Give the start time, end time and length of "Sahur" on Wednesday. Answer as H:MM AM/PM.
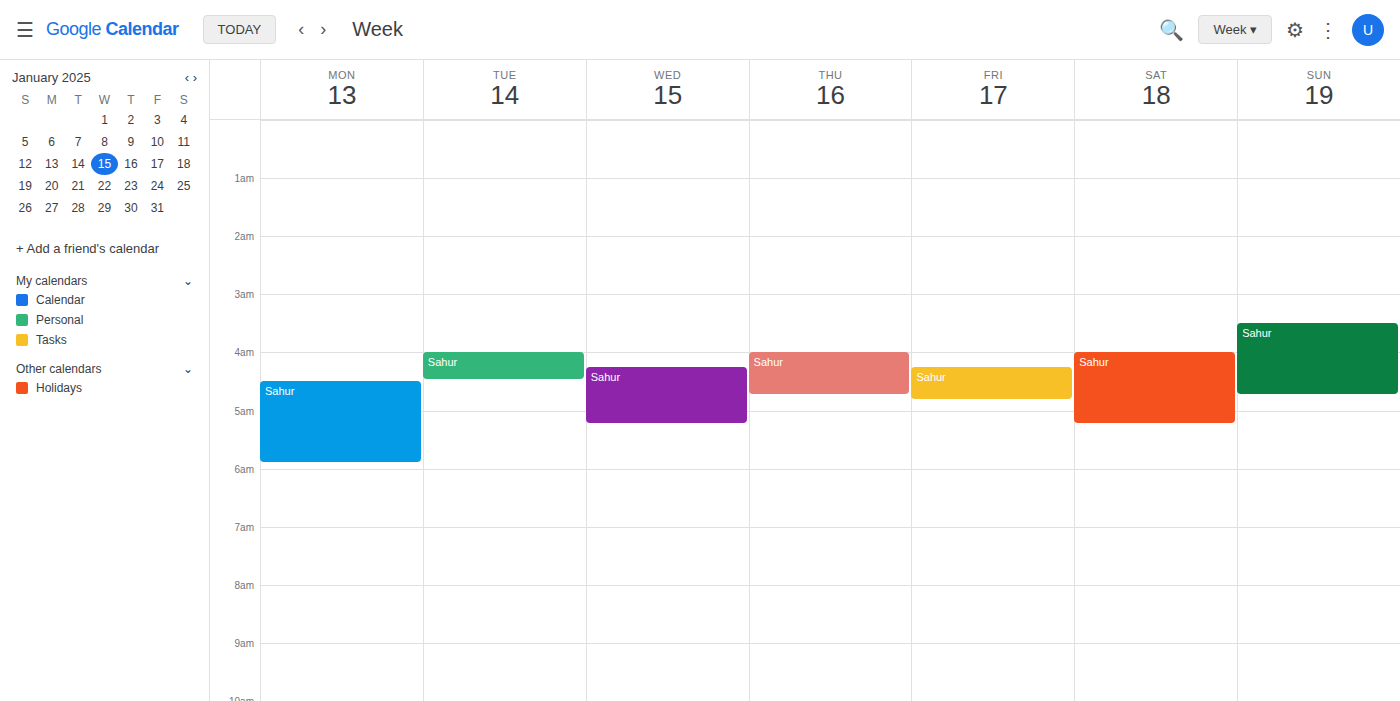
4:15 AM to 5:15 AM, 1 hour